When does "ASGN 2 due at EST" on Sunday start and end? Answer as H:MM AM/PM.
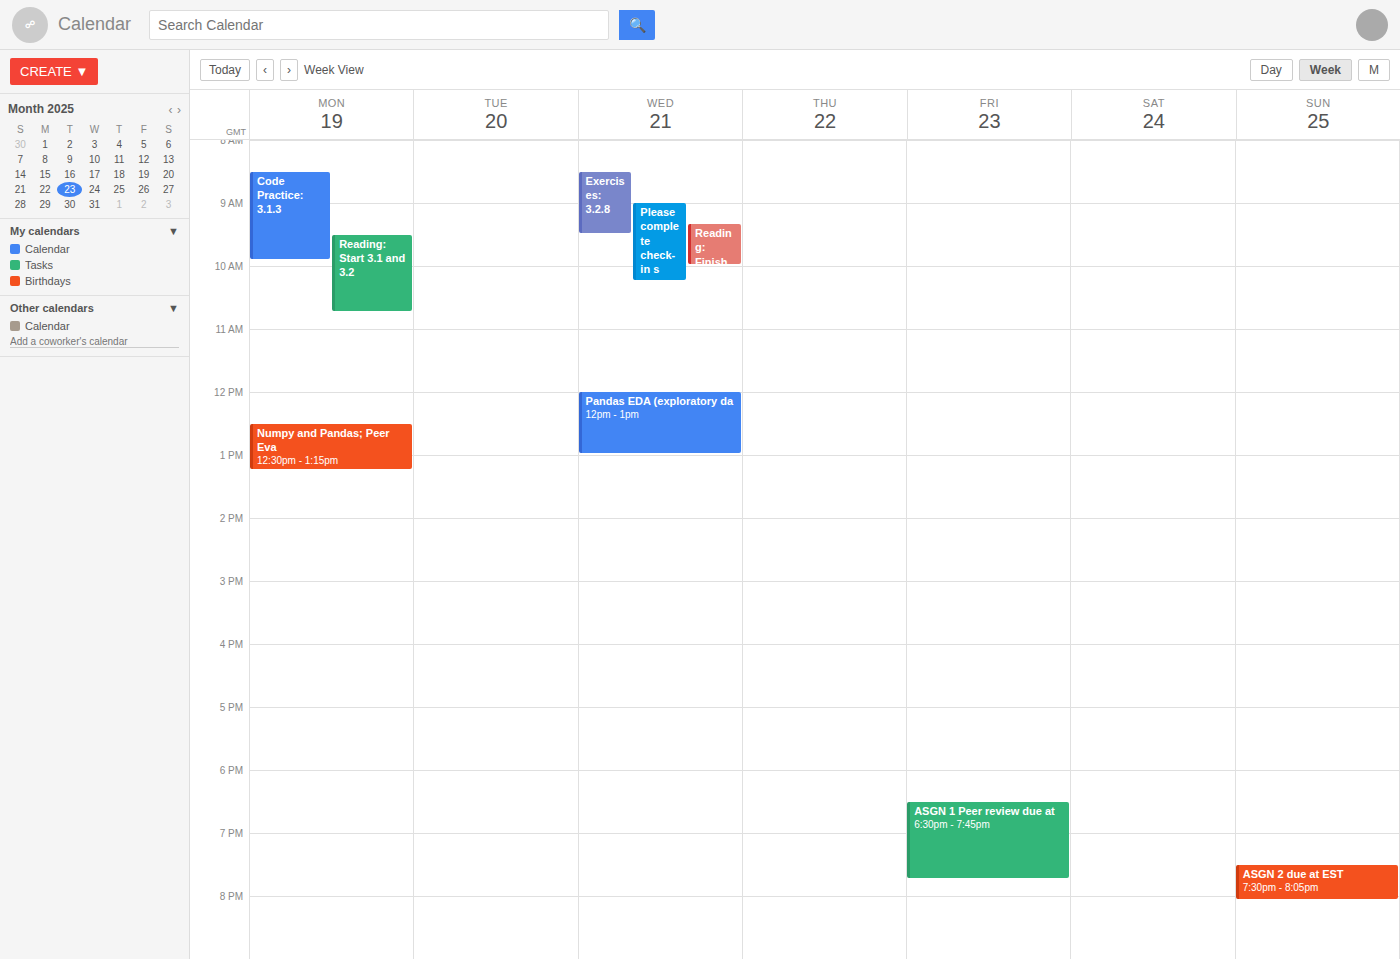
7:30 PM to 8:05 PM